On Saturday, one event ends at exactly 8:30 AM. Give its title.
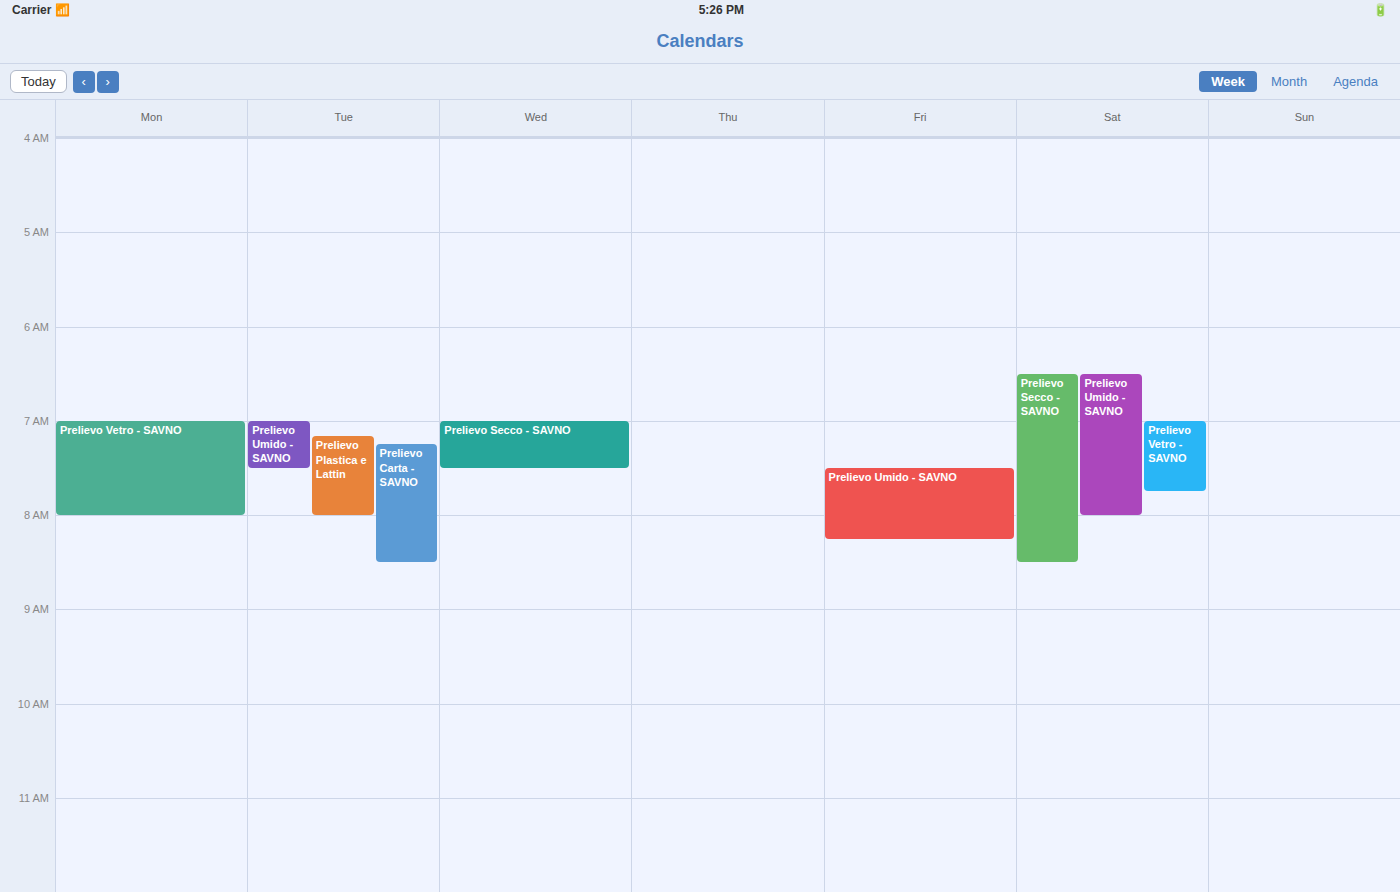
"Prelievo Secco - SAVNO"